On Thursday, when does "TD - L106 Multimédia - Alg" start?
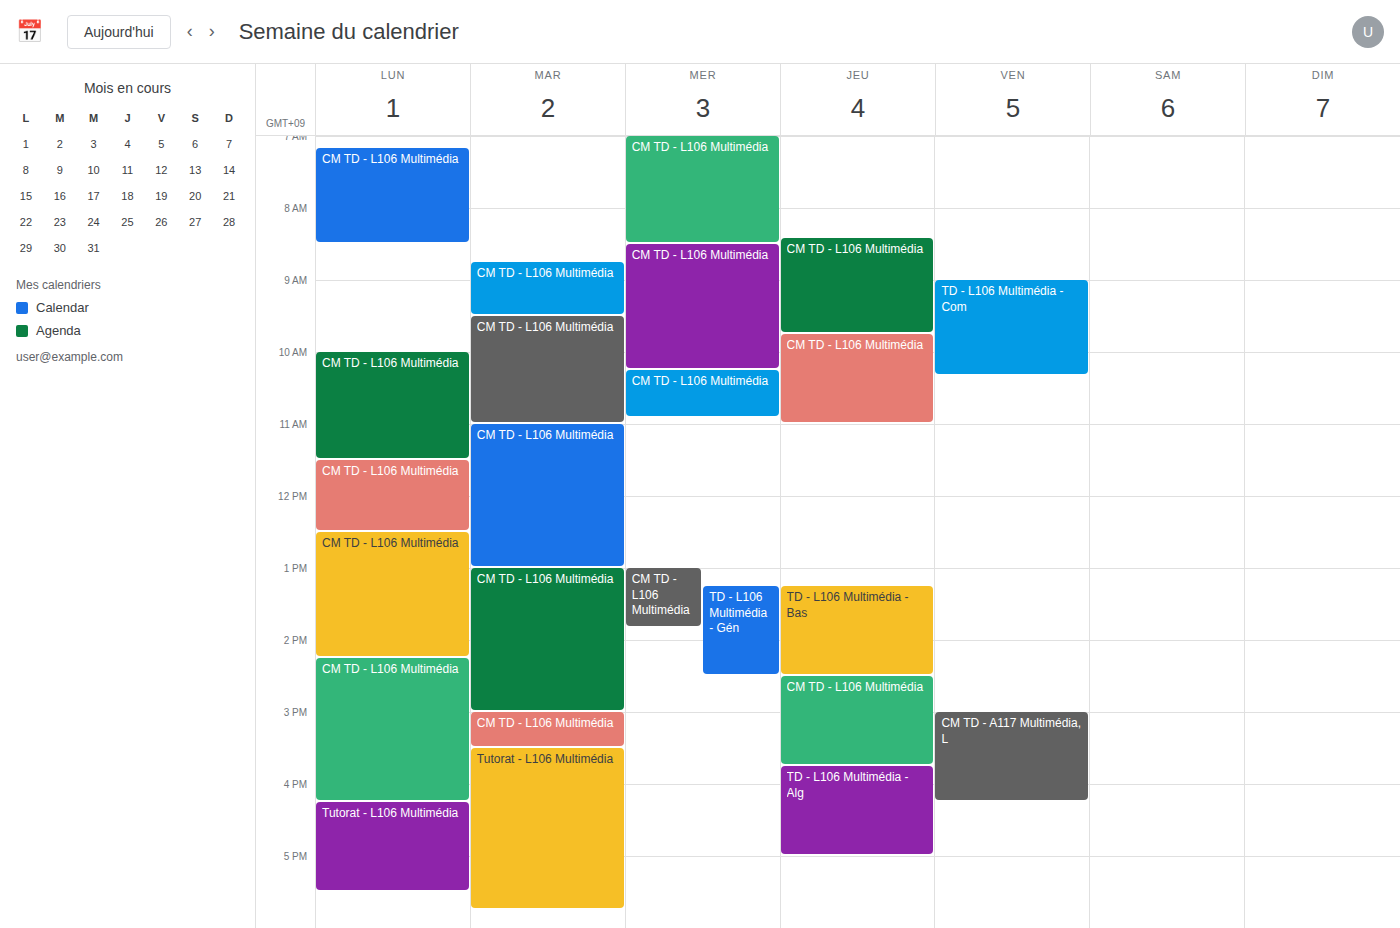
3:45 PM